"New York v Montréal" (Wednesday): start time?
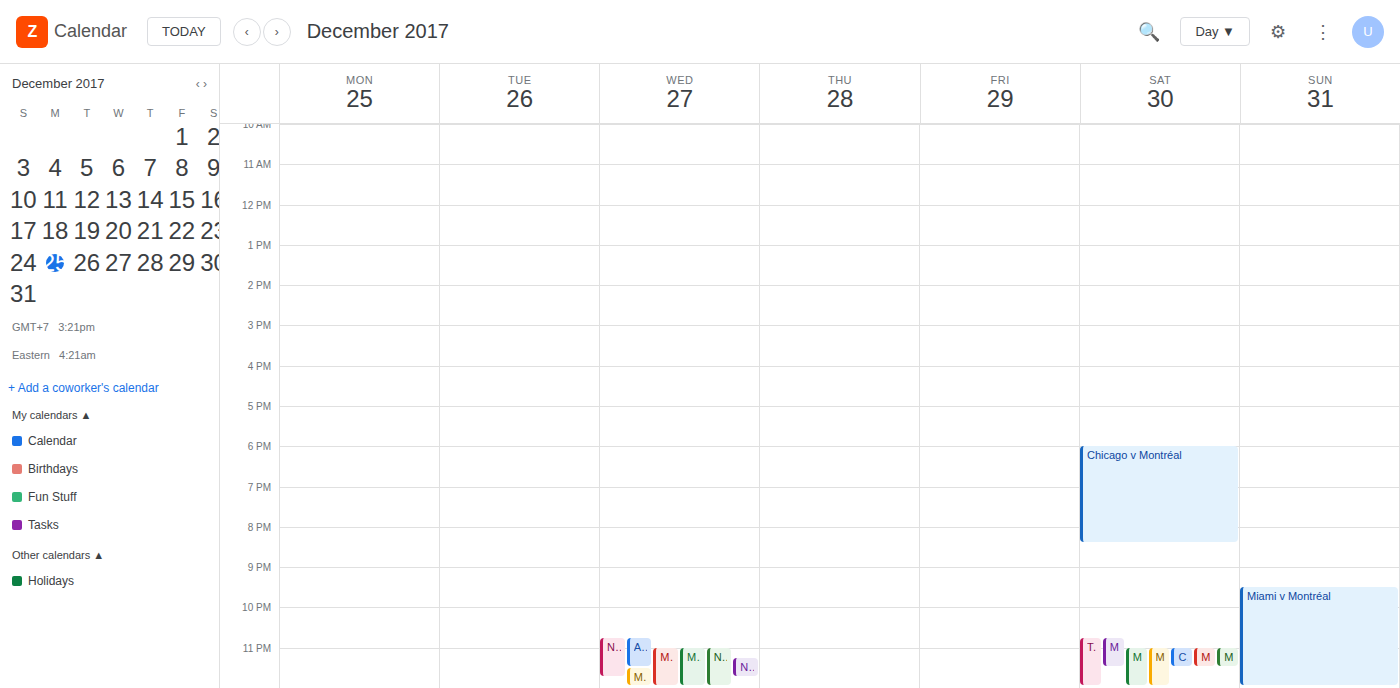
22:45